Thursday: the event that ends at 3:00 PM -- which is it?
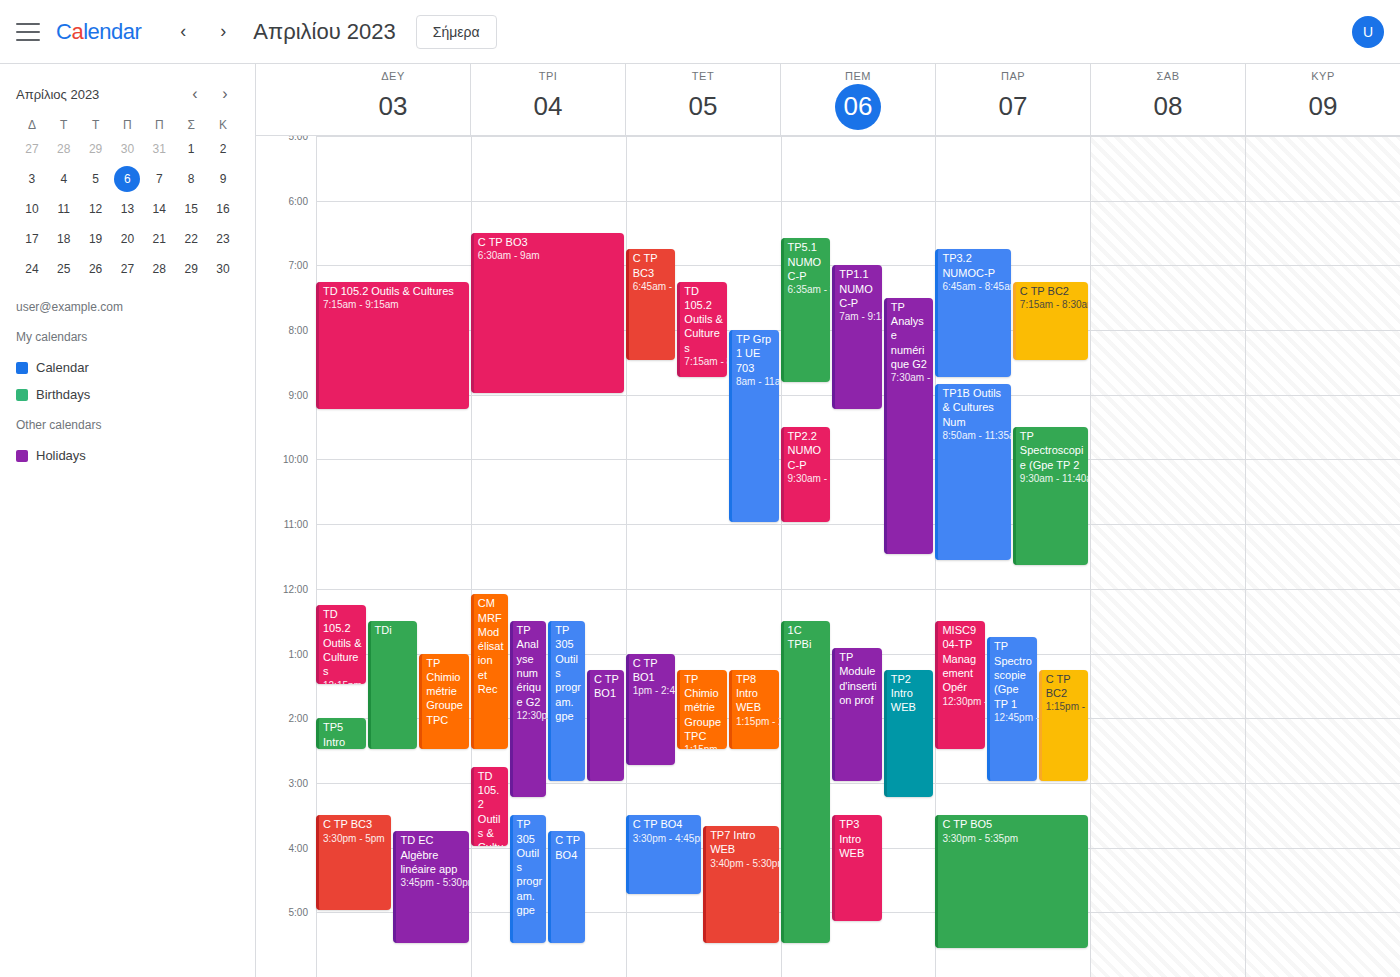
"TP Module d'insertion prof"